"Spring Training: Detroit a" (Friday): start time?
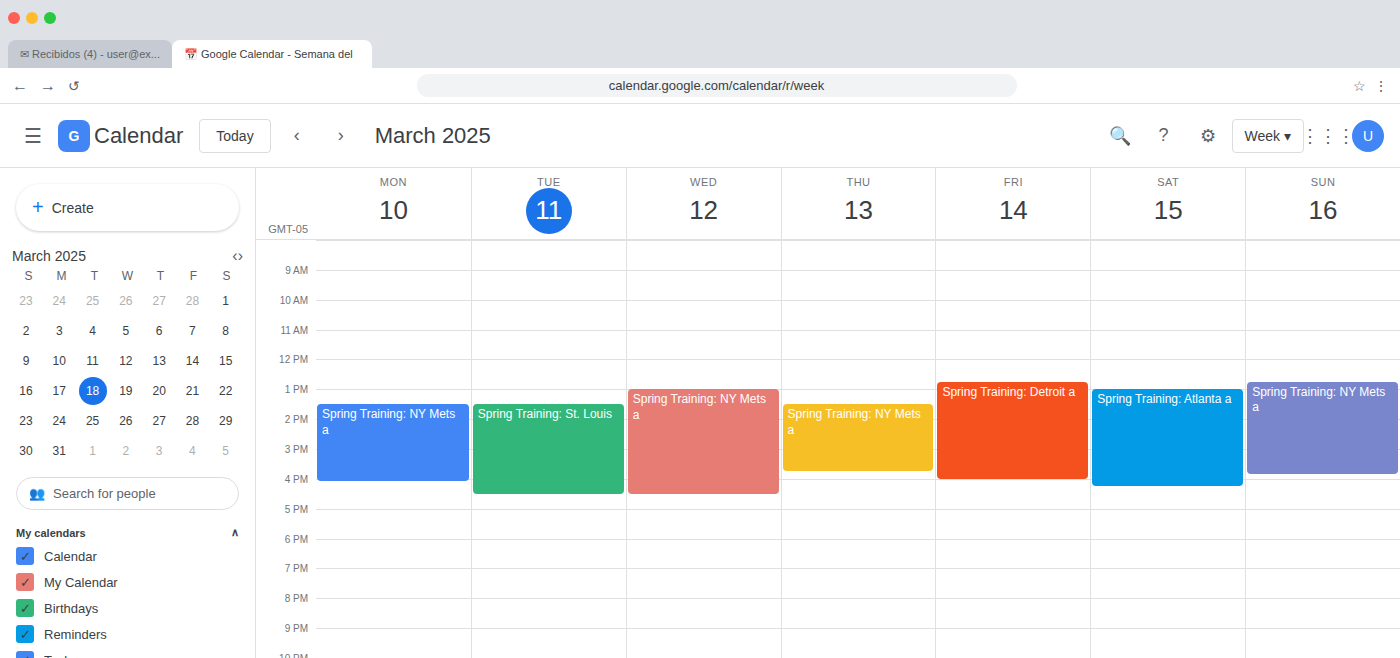
12:45